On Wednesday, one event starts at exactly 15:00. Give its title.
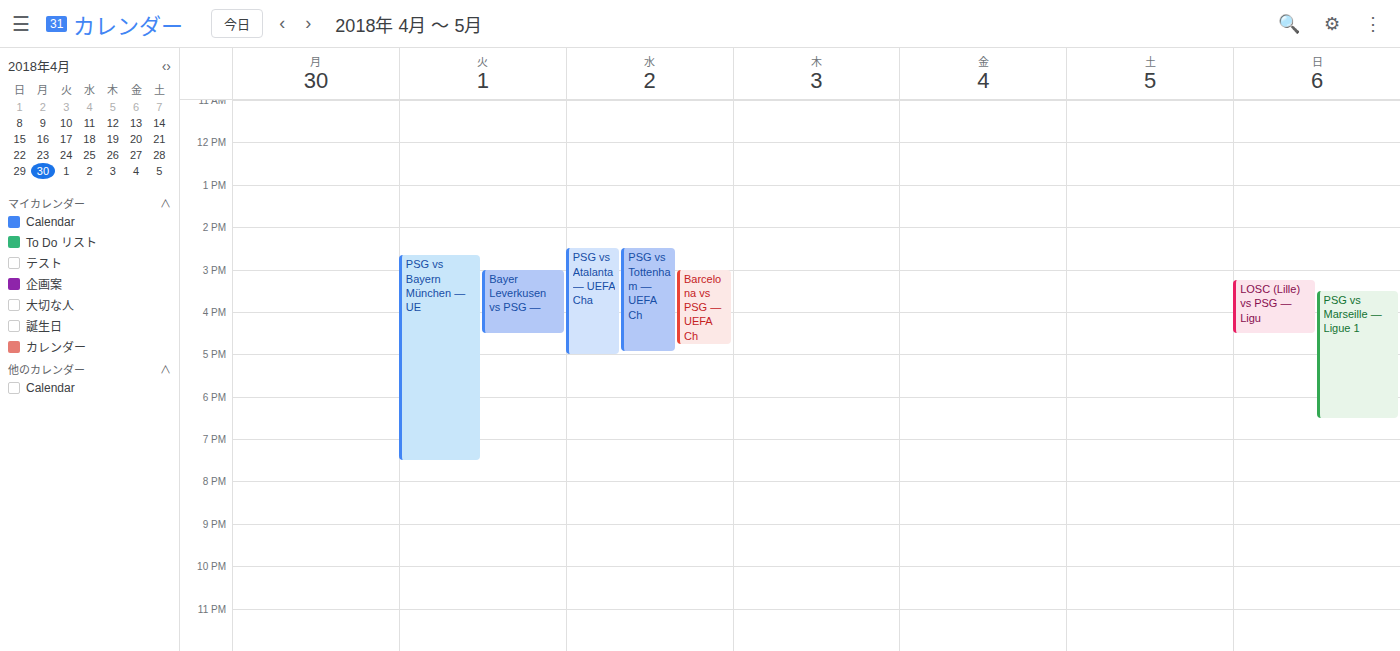
"Barcelona vs PSG — UEFA Ch"